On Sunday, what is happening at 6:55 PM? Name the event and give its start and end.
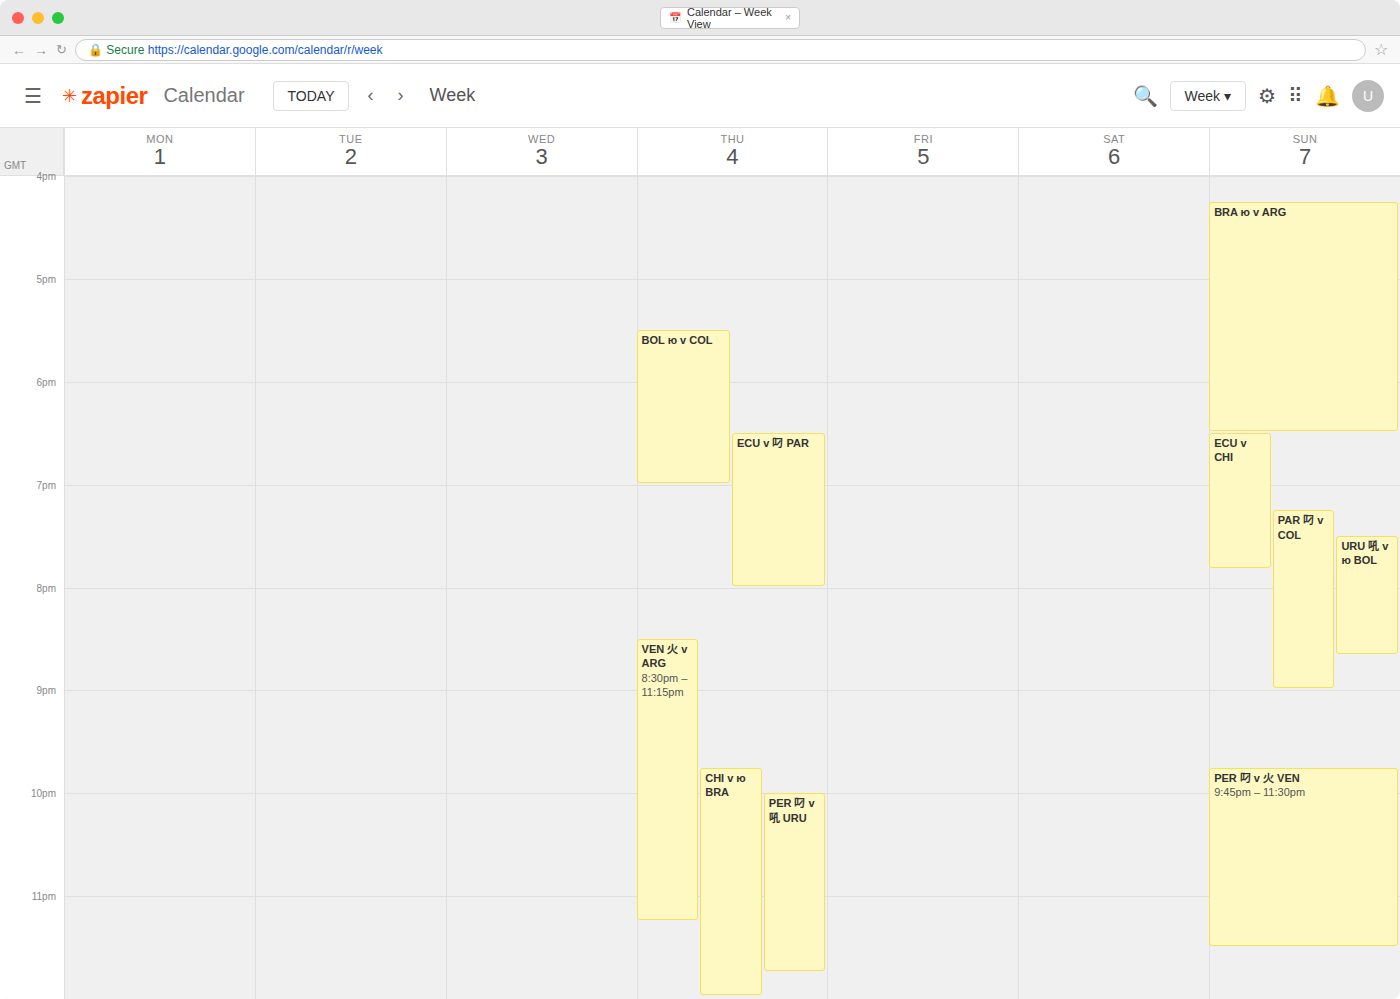
"ECU v CHI", 6:30 PM to 7:50 PM